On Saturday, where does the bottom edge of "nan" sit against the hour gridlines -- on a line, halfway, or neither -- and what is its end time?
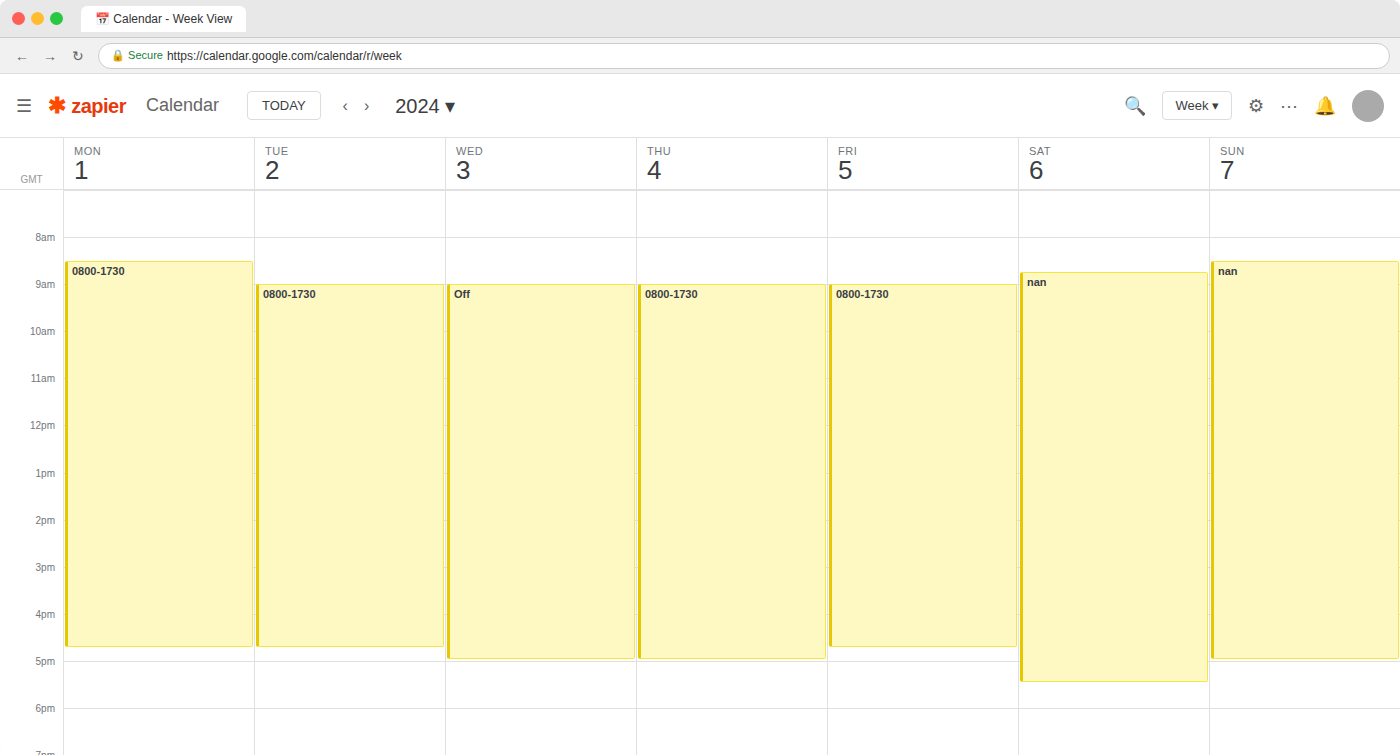
5:30 PM -- halfway between the 5 PM and 6 PM lines.